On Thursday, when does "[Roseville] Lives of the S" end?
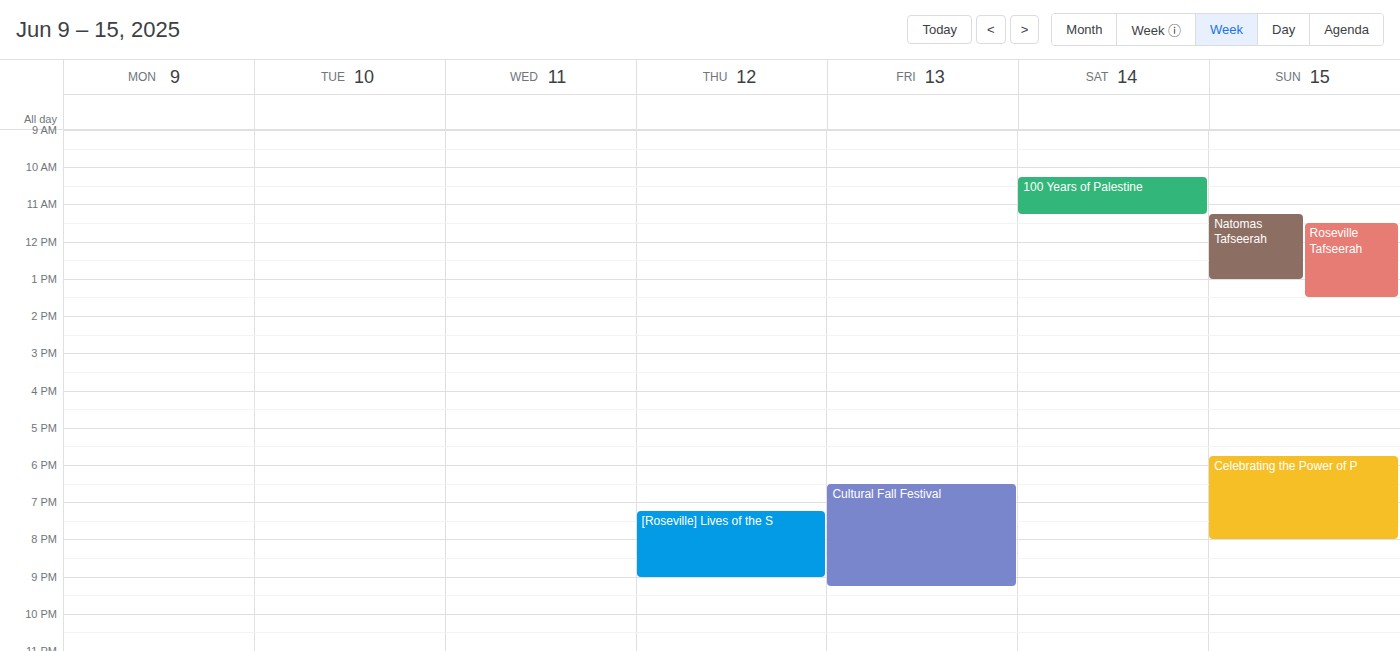
21:00